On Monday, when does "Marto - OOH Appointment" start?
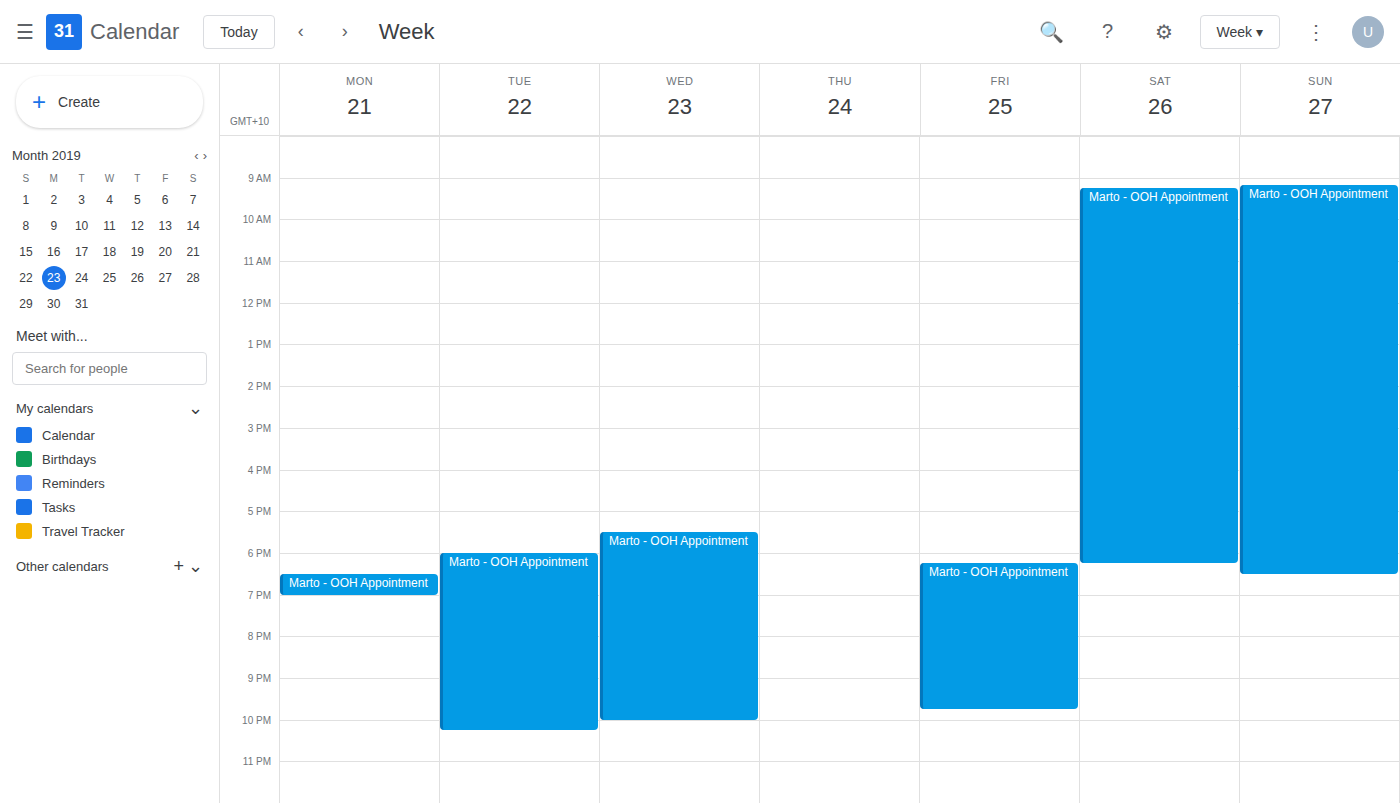
6:30 PM